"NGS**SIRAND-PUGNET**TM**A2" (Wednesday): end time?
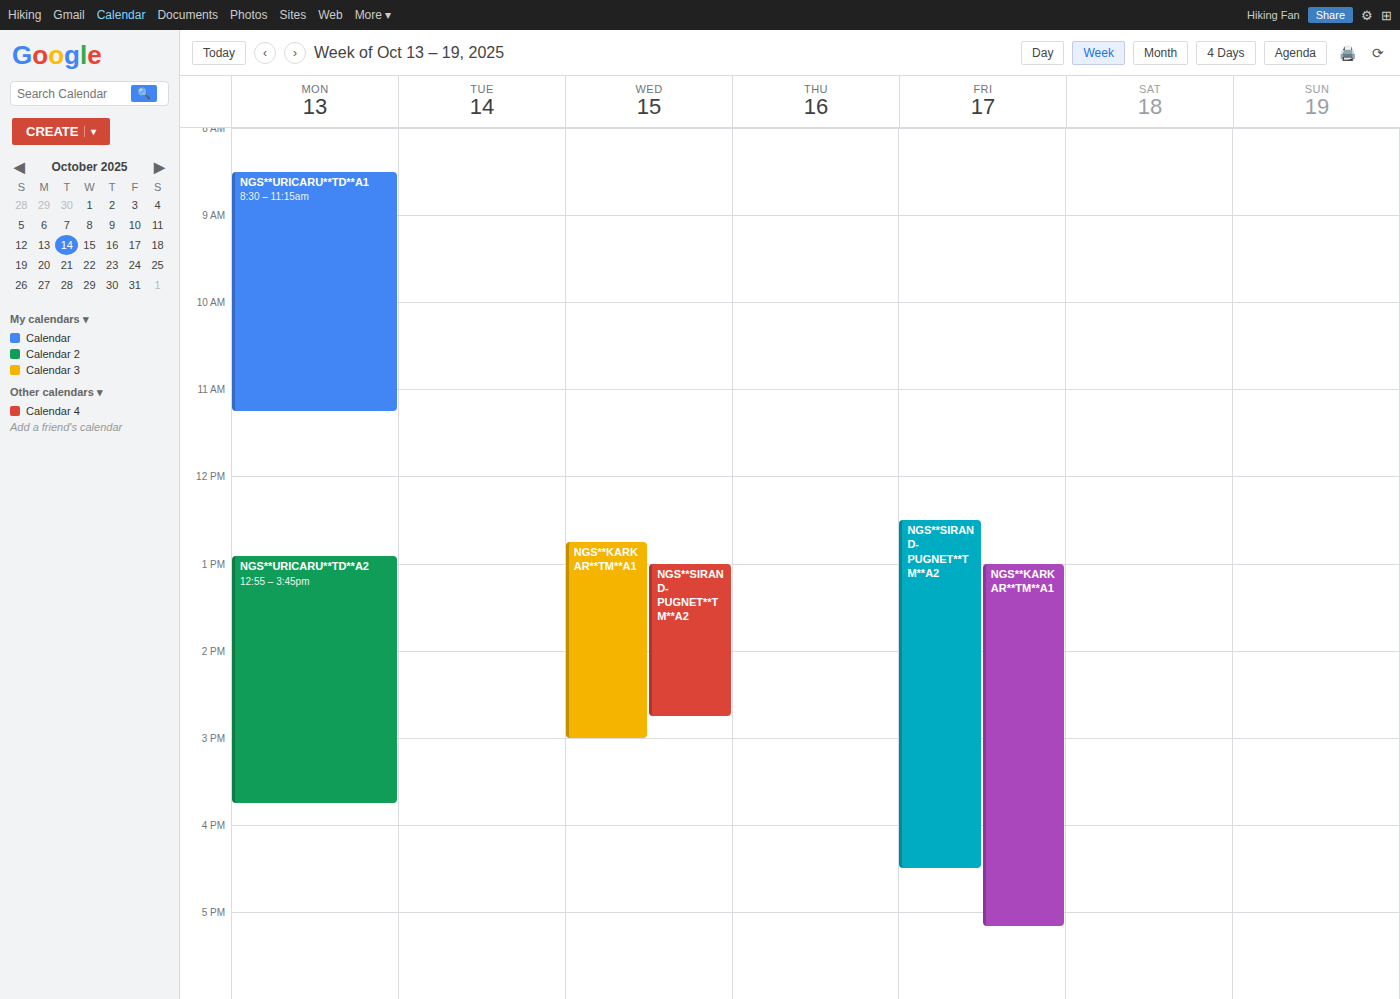
2:45 PM